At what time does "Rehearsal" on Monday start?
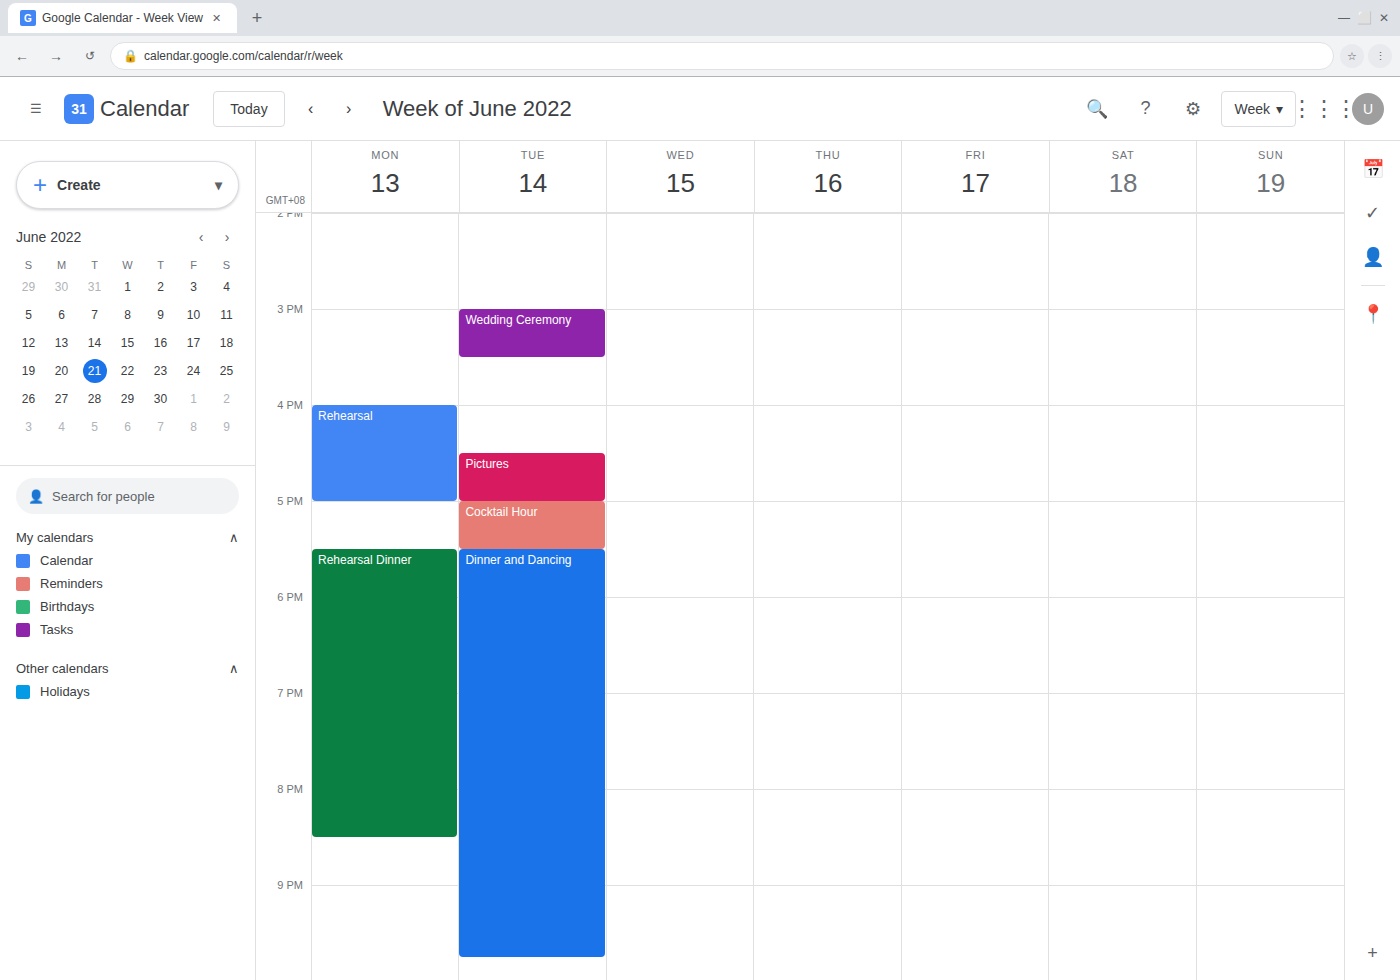
16:00